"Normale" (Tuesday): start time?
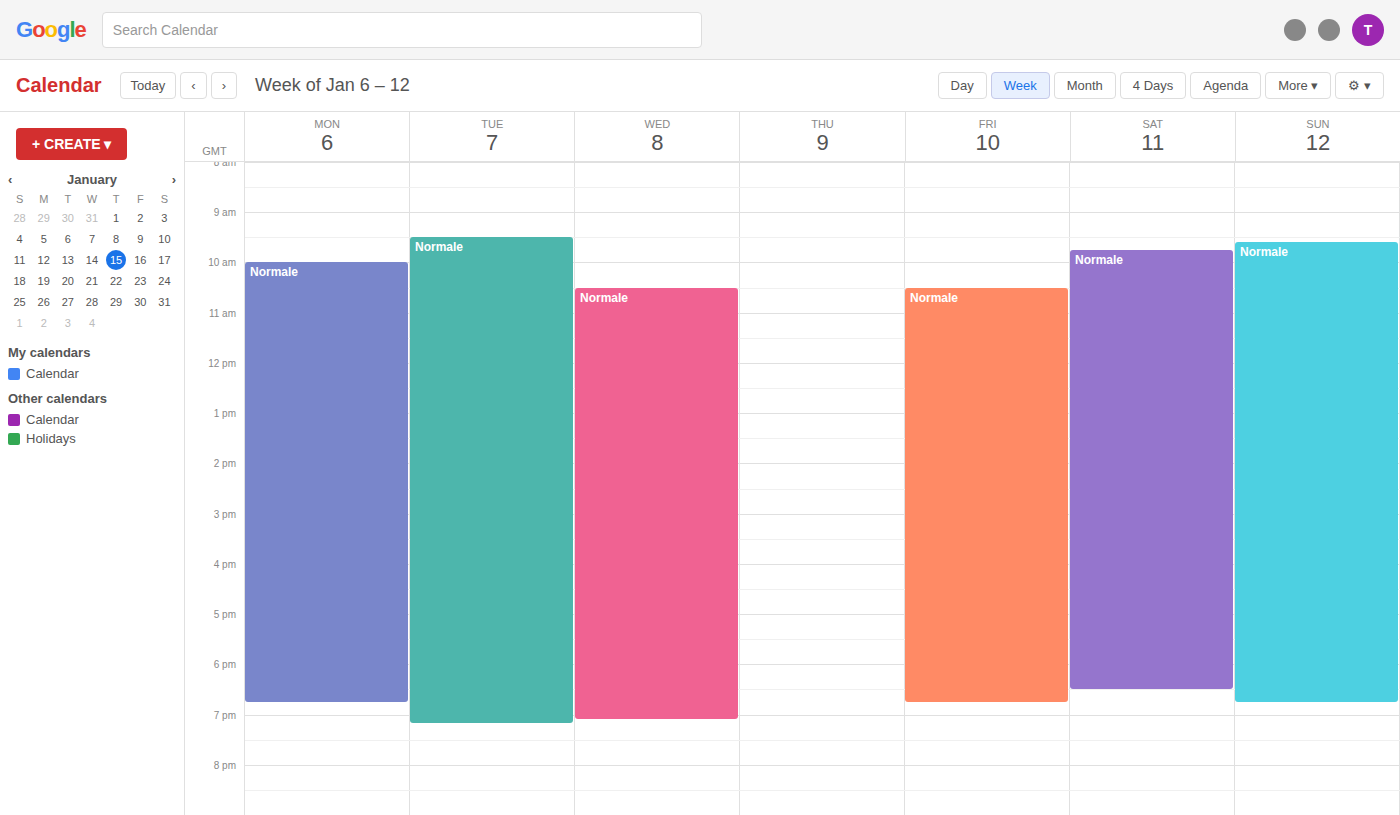
9:30 AM